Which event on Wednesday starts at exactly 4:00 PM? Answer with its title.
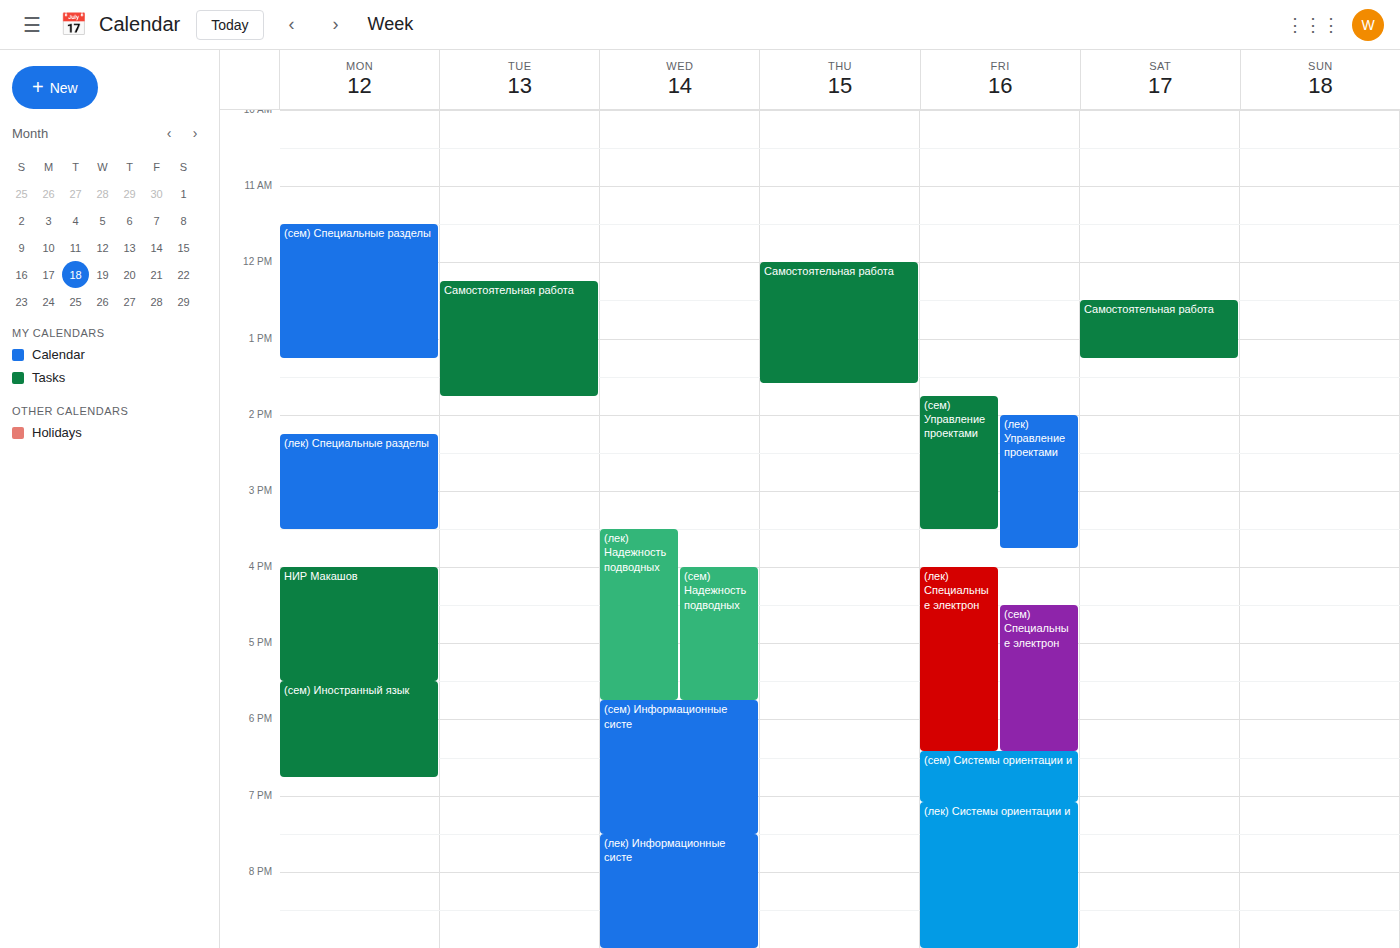
"(сем) Надежность подводных"